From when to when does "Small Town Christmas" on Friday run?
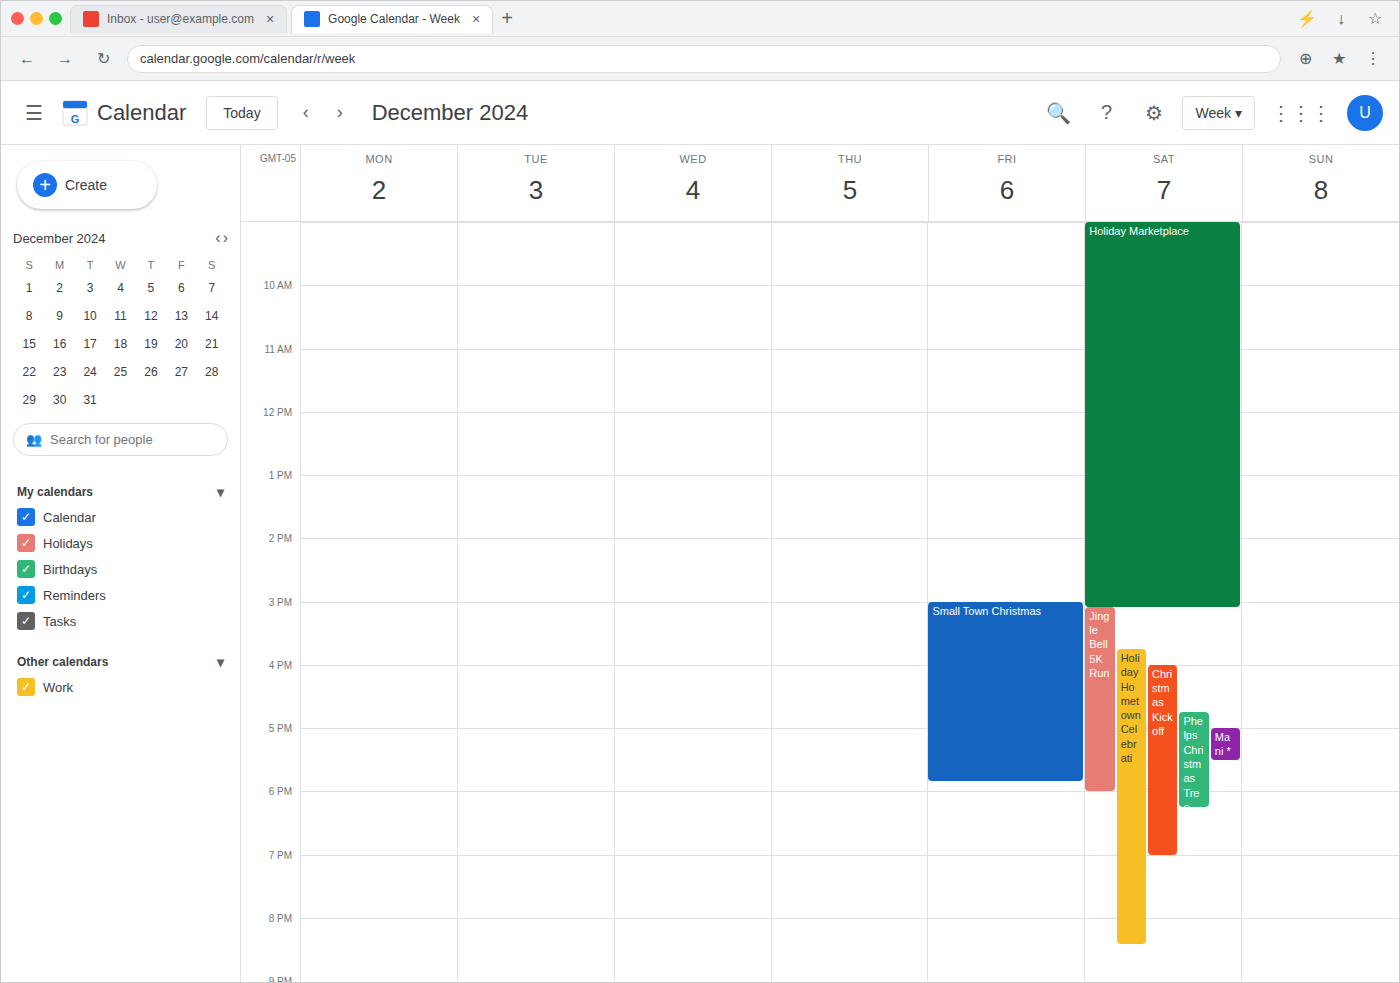
3:00 PM to 5:50 PM